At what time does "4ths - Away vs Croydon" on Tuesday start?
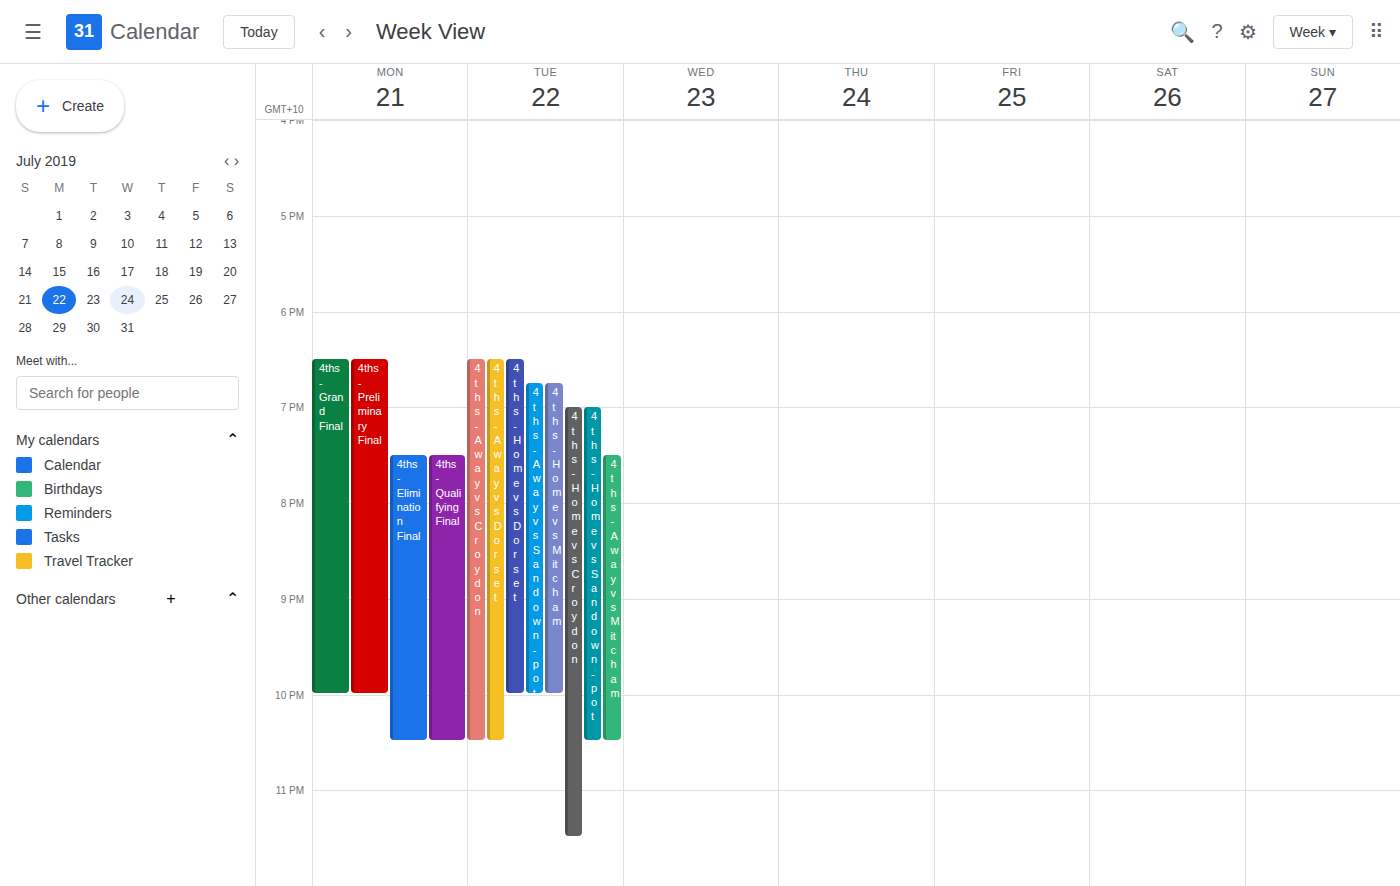
6:30 PM